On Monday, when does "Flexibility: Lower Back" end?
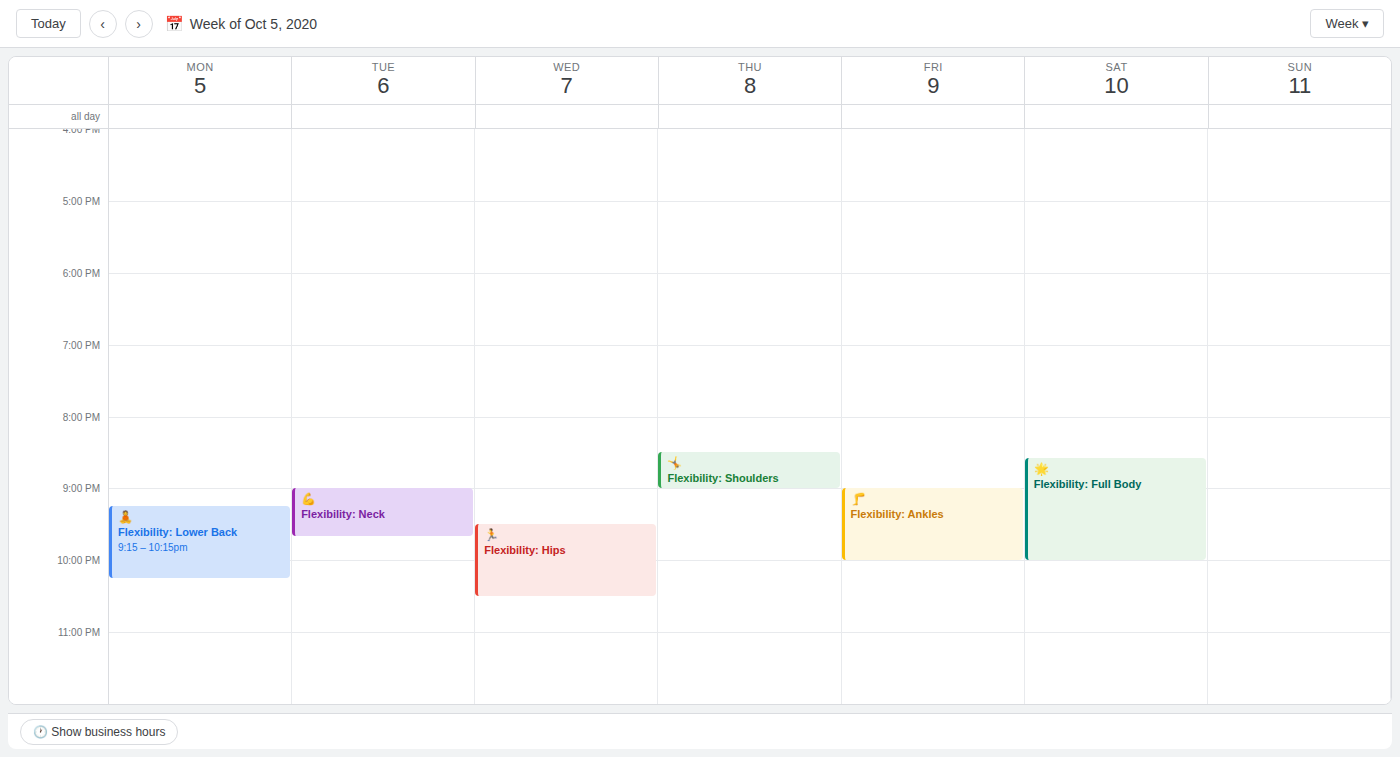
10:15 PM